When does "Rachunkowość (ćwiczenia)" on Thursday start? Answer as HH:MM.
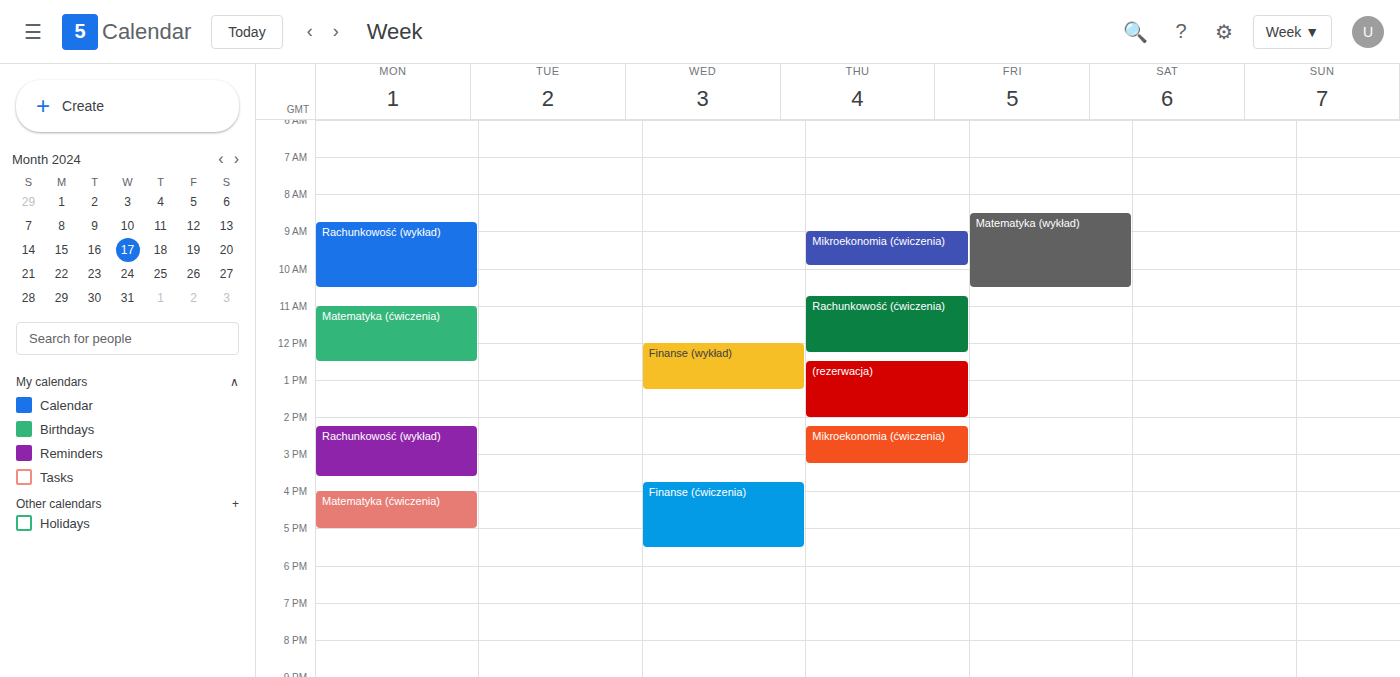
10:45